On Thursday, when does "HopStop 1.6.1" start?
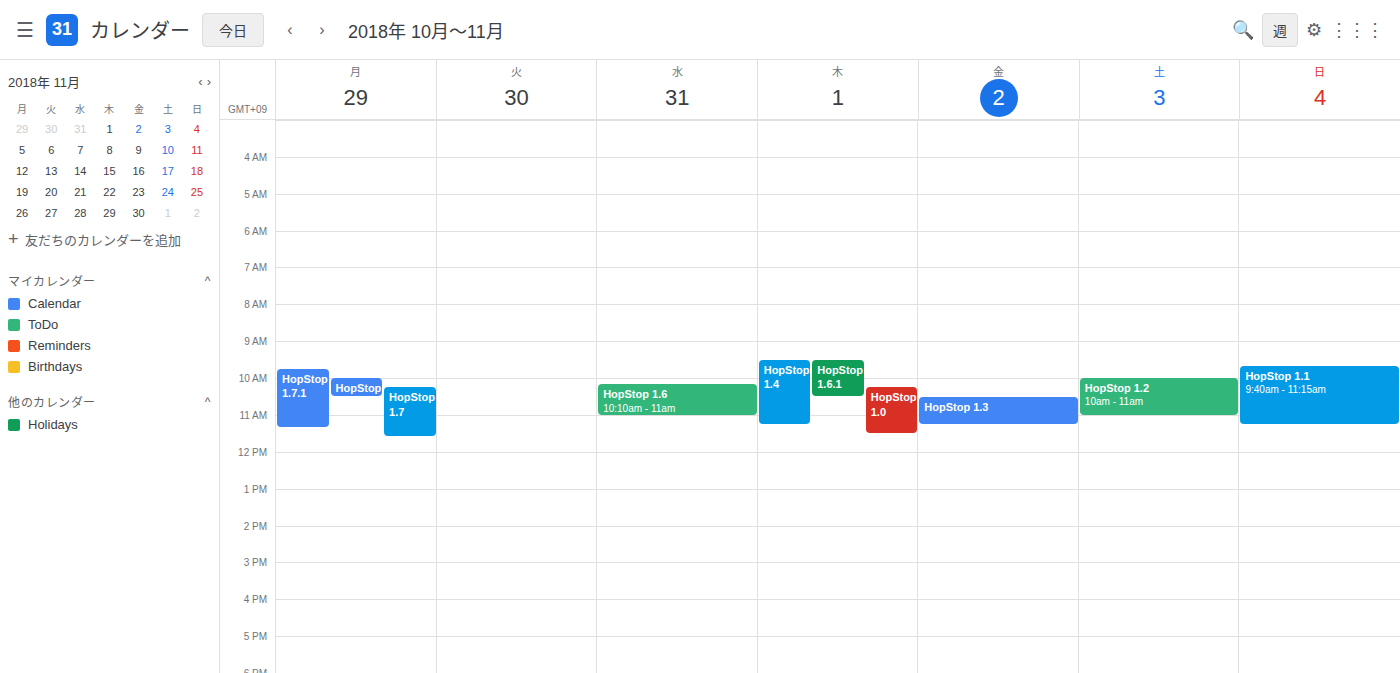
09:30